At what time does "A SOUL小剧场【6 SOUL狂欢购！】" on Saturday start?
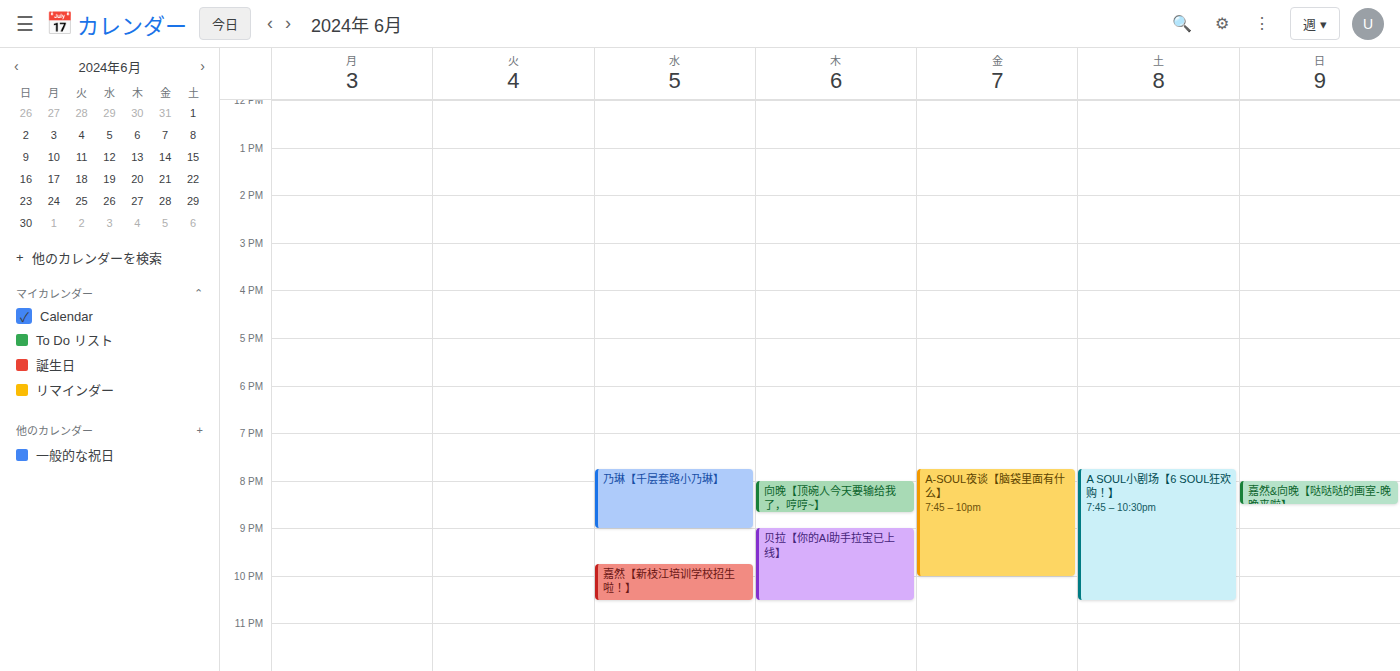
19:45